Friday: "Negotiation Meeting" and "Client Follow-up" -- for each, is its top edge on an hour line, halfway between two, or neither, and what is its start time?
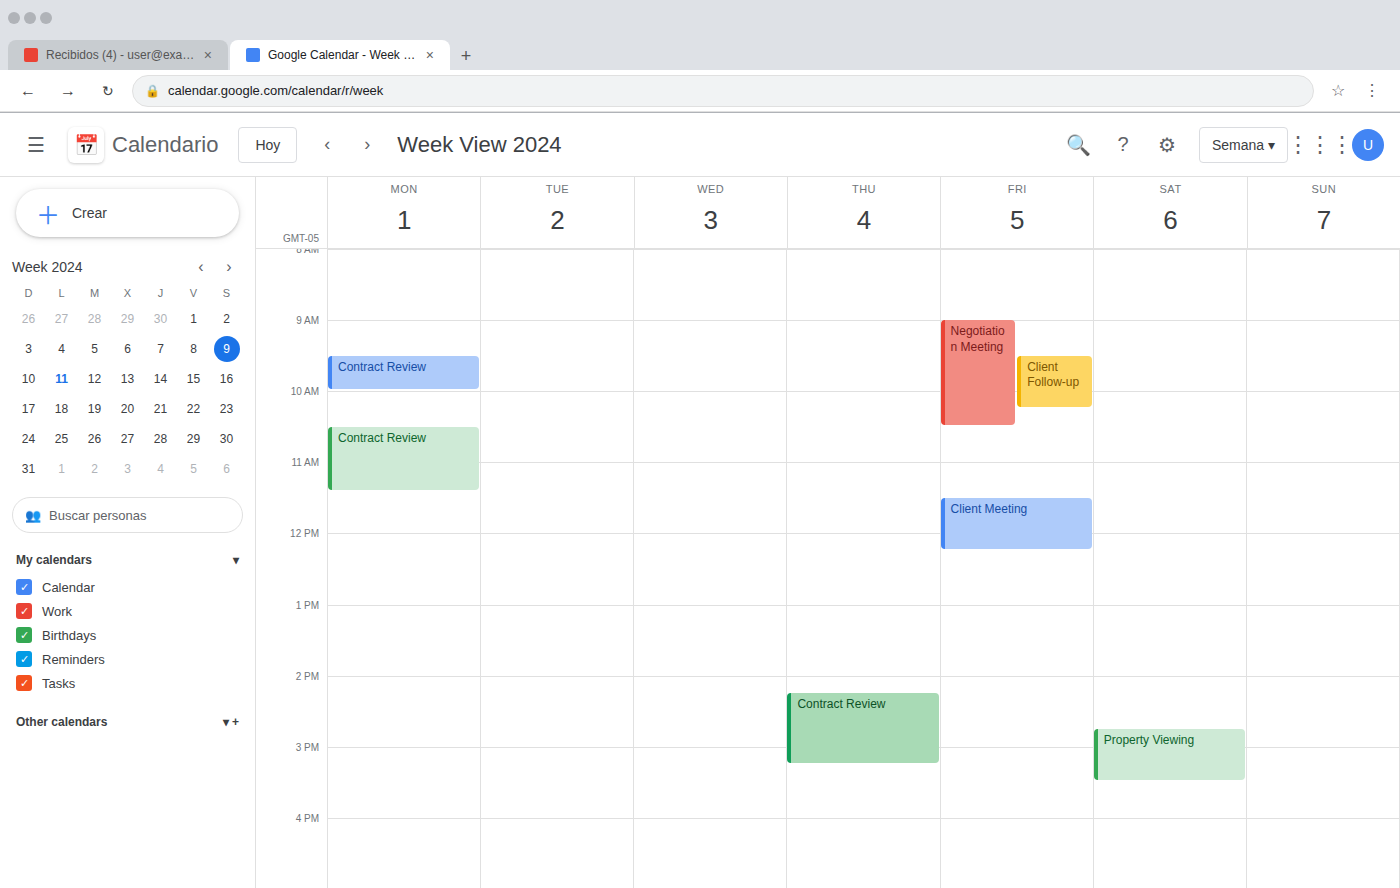
"Negotiation Meeting": 9:00 AM, exactly on the 9 AM line. "Client Follow-up": 9:30 AM, halfway between the 9 AM and 10 AM lines.